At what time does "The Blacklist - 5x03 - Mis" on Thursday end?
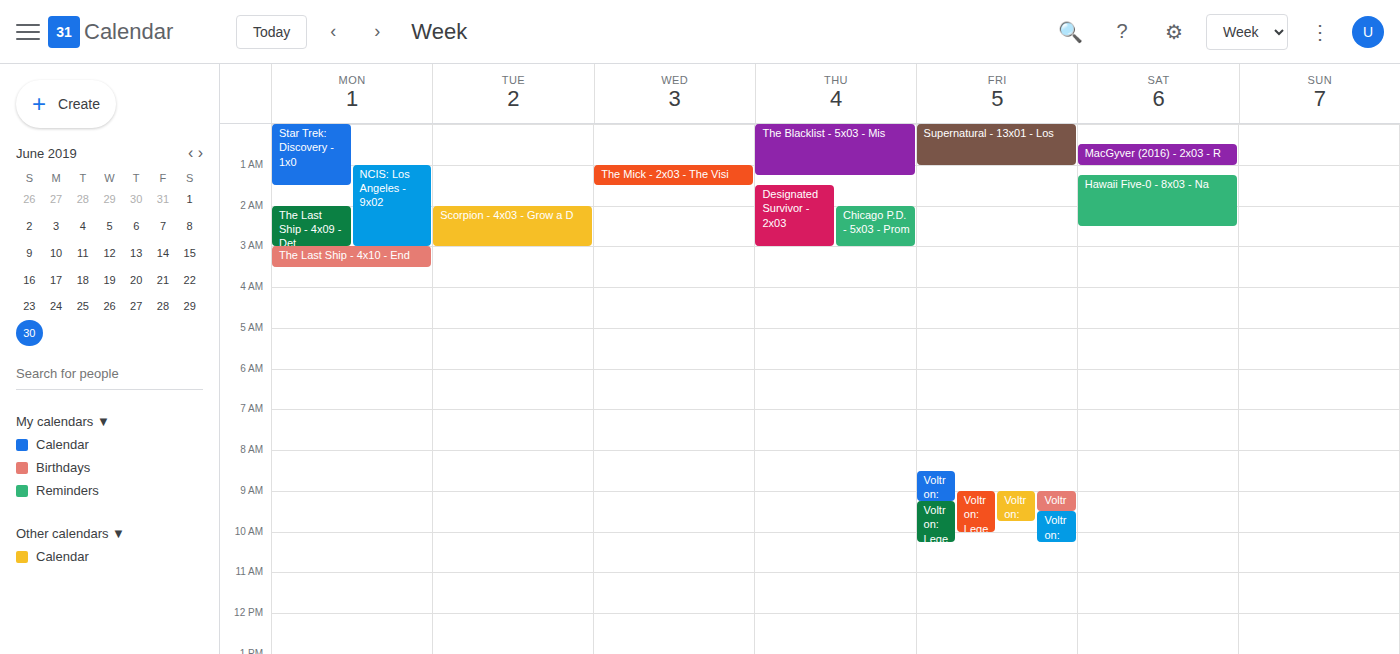
1:15 AM